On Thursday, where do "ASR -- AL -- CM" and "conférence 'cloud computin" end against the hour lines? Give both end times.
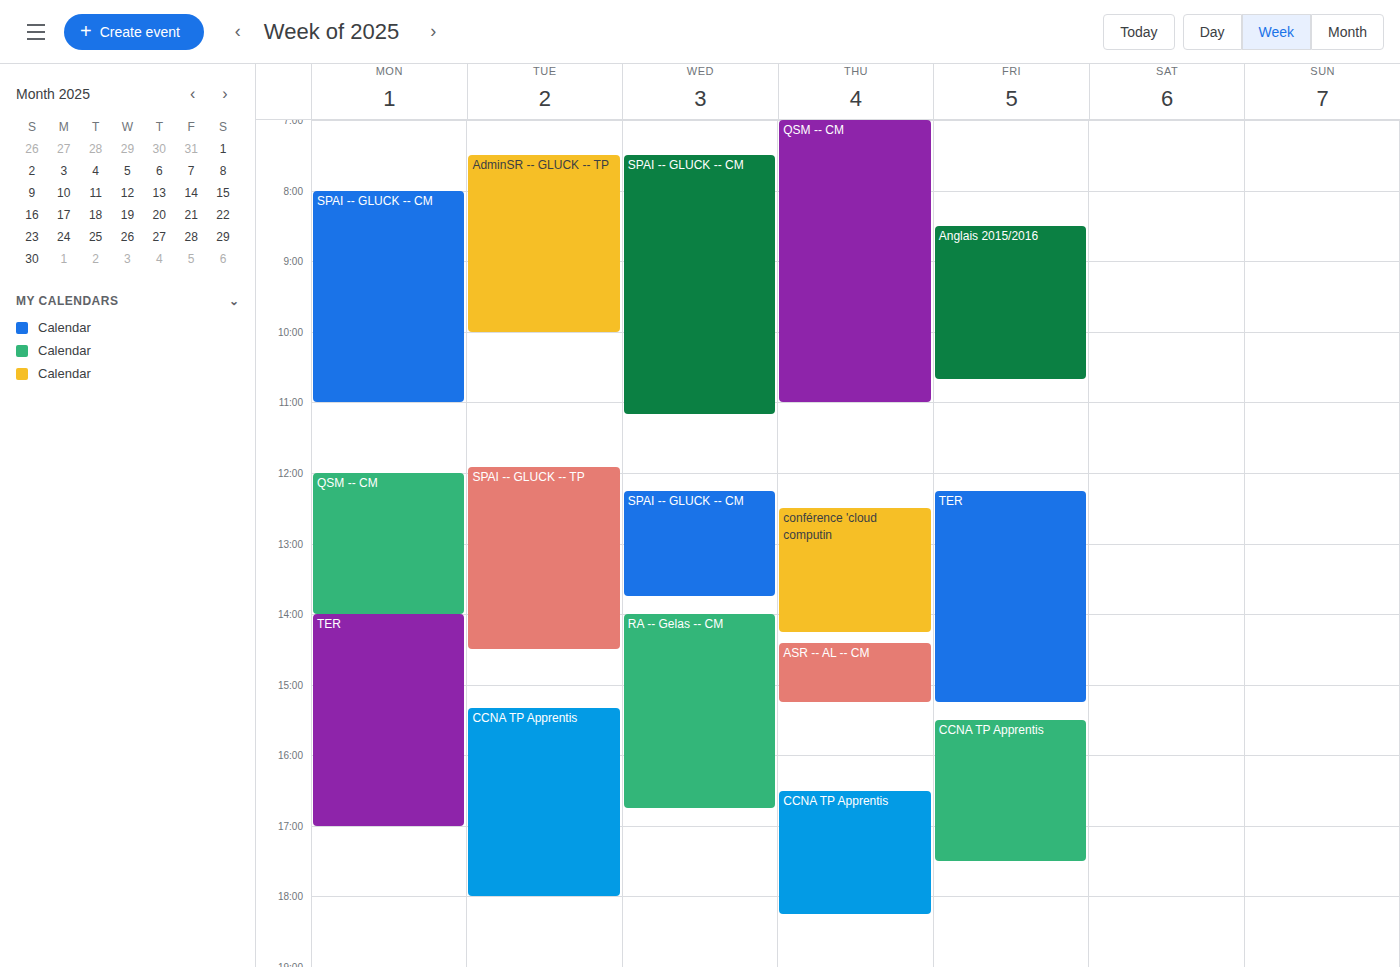
"ASR -- AL -- CM": 3:15 PM, neither: a quarter of the way from the 3 PM line to the 4 PM line. "conférence 'cloud computin": 2:15 PM, neither: a quarter of the way from the 2 PM line to the 3 PM line.